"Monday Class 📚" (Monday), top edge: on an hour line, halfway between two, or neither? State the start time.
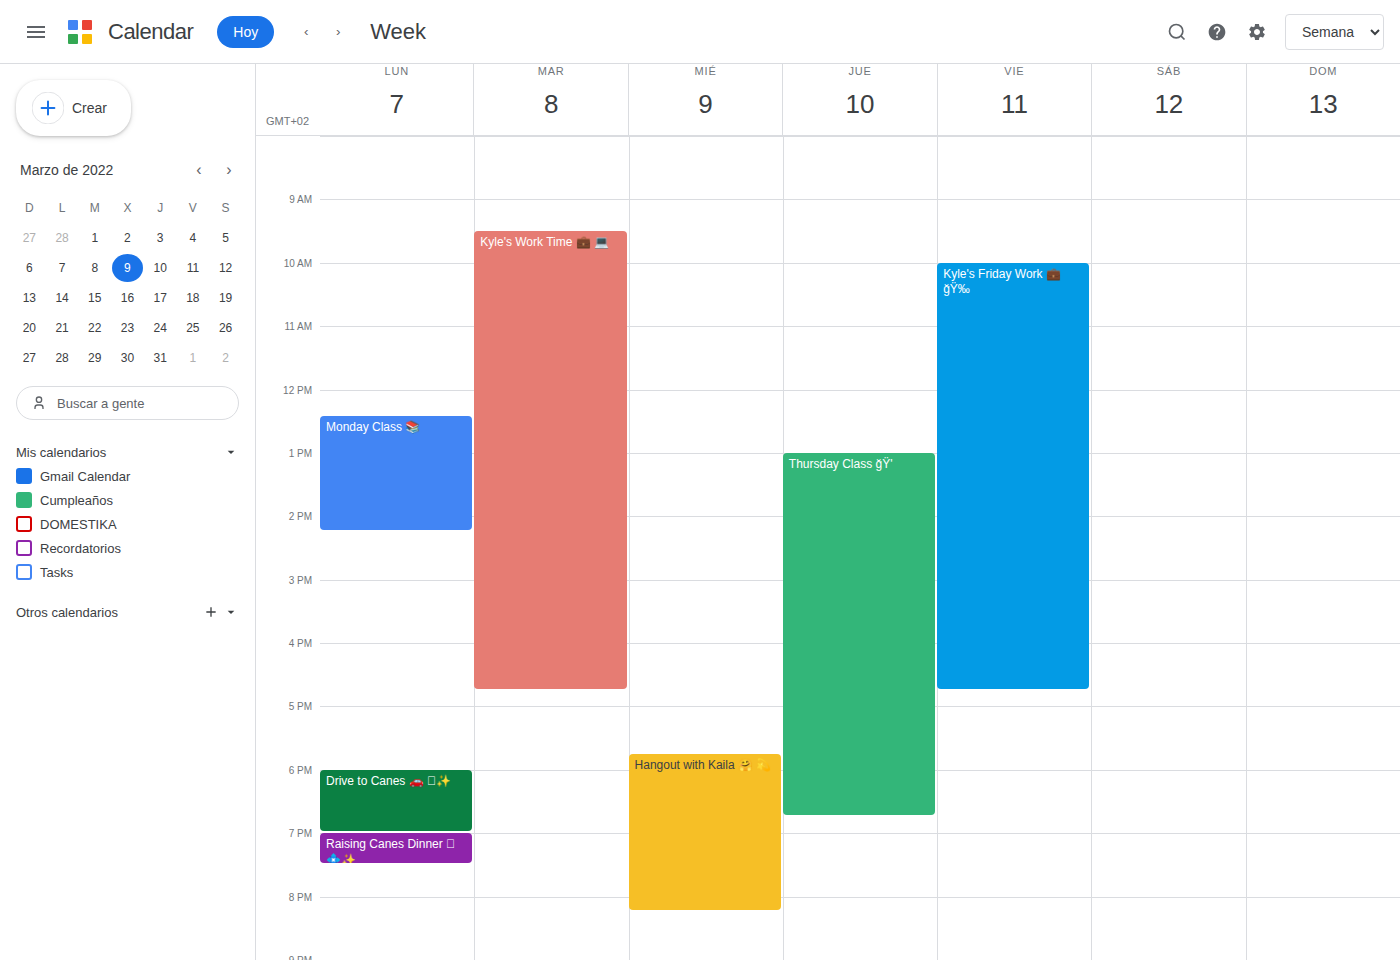
12:25 PM -- neither: 25 minutes below the 12 PM line and 35 minutes above the 1 PM line.